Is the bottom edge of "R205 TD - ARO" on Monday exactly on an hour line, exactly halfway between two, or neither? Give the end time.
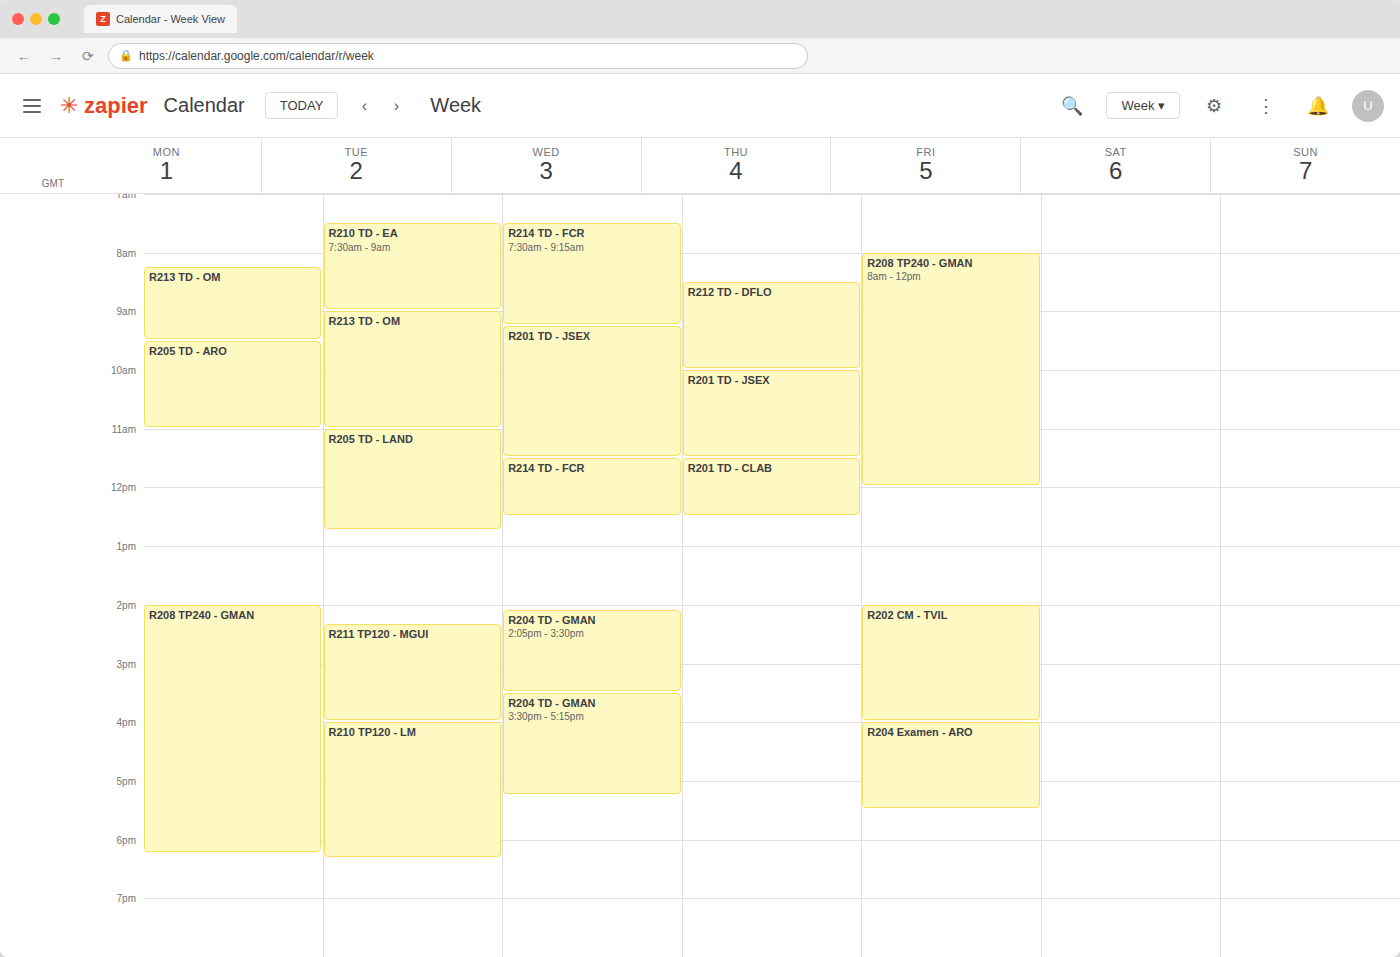
11:00 AM -- exactly on the 11 AM line.